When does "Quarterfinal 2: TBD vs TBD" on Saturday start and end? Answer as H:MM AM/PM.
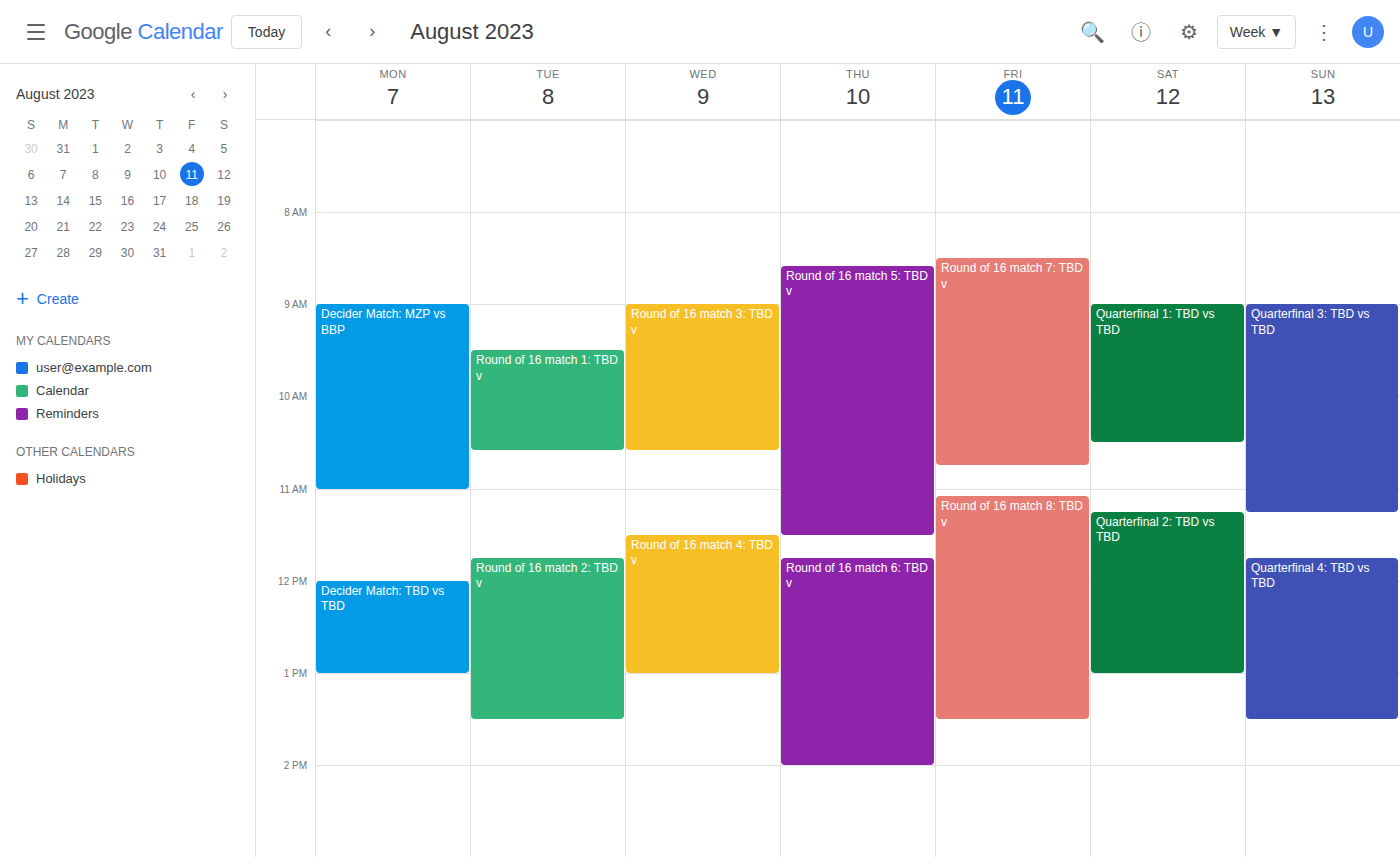
11:15 AM to 1:00 PM